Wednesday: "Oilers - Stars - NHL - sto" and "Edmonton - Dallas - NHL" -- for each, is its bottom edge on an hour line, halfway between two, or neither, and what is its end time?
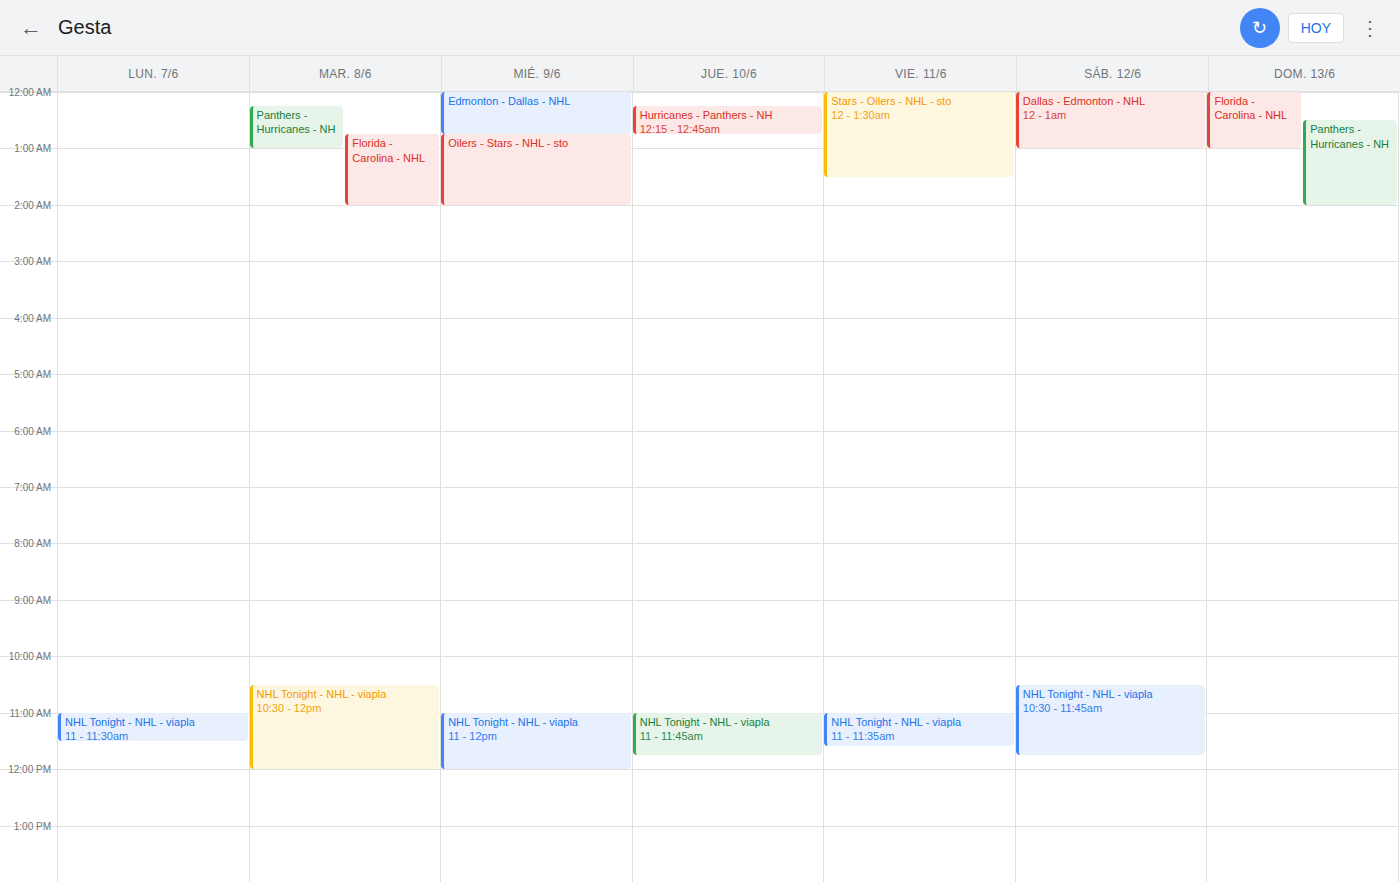
"Oilers - Stars - NHL - sto": 02:00, exactly on the 02:00 line. "Edmonton - Dallas - NHL": 00:45, neither: three quarters of the way from the 00:00 line to the 01:00 line.